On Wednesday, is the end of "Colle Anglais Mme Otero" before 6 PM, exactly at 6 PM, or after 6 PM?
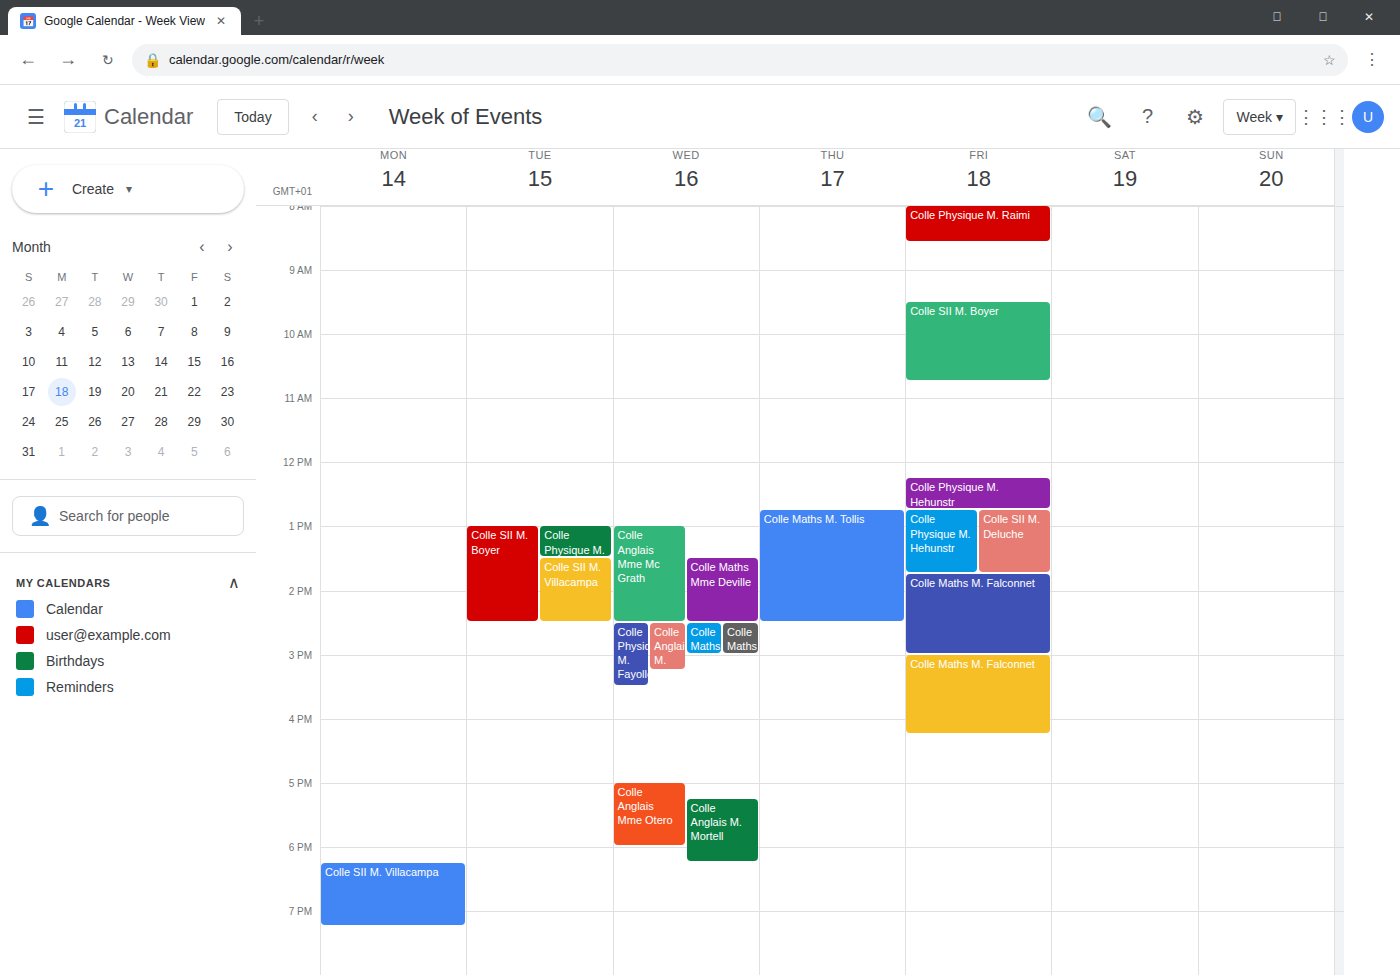
6:00 PM -- exactly at 6 PM, on the 6 PM line.